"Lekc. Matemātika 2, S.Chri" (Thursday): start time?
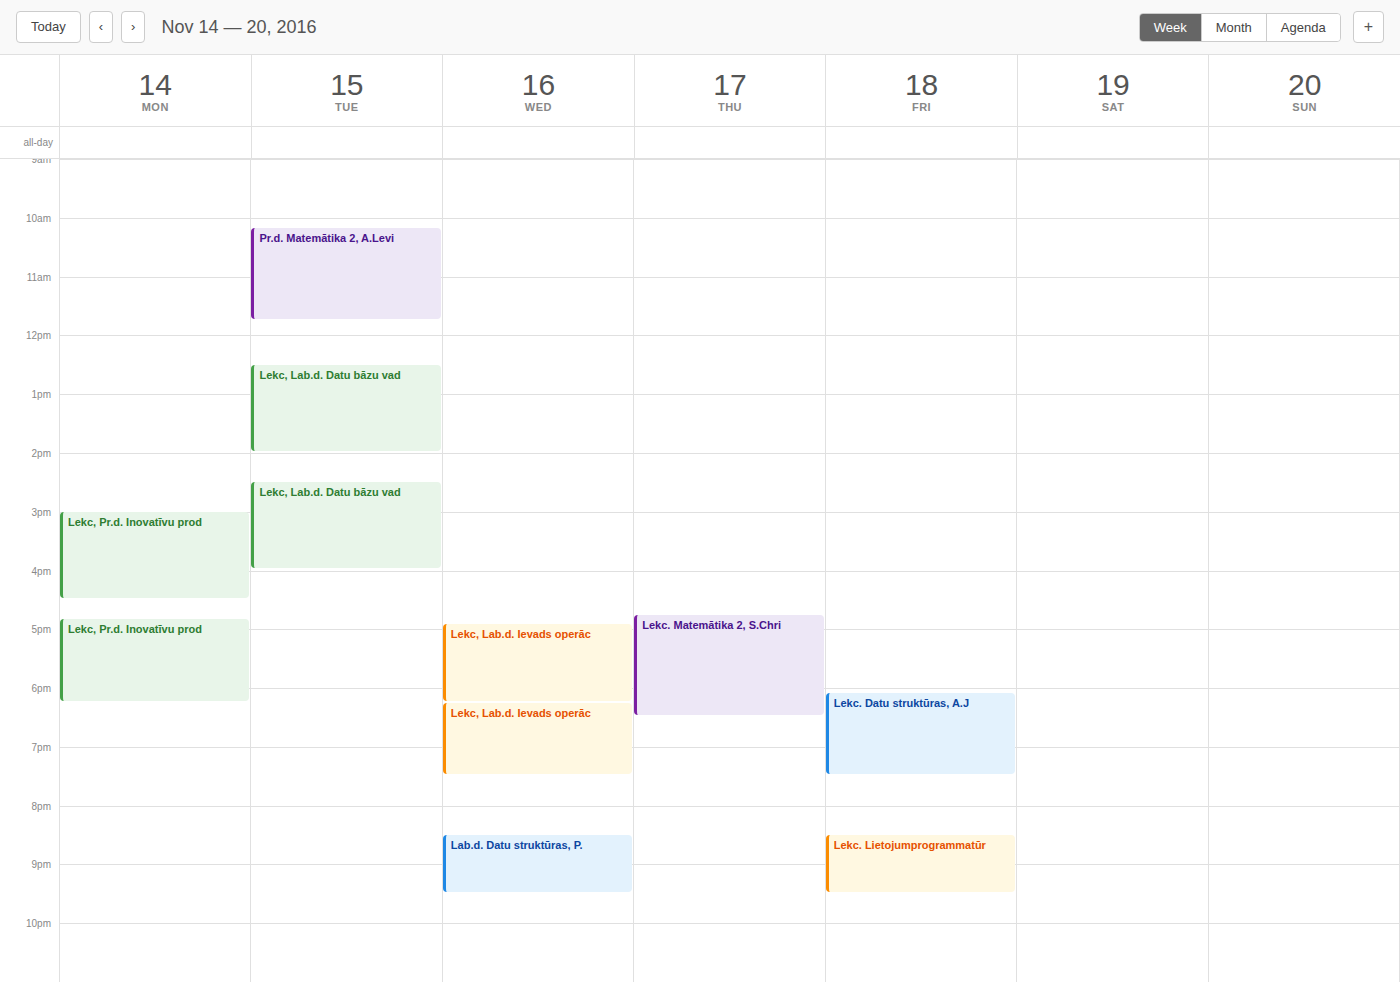
4:45 PM